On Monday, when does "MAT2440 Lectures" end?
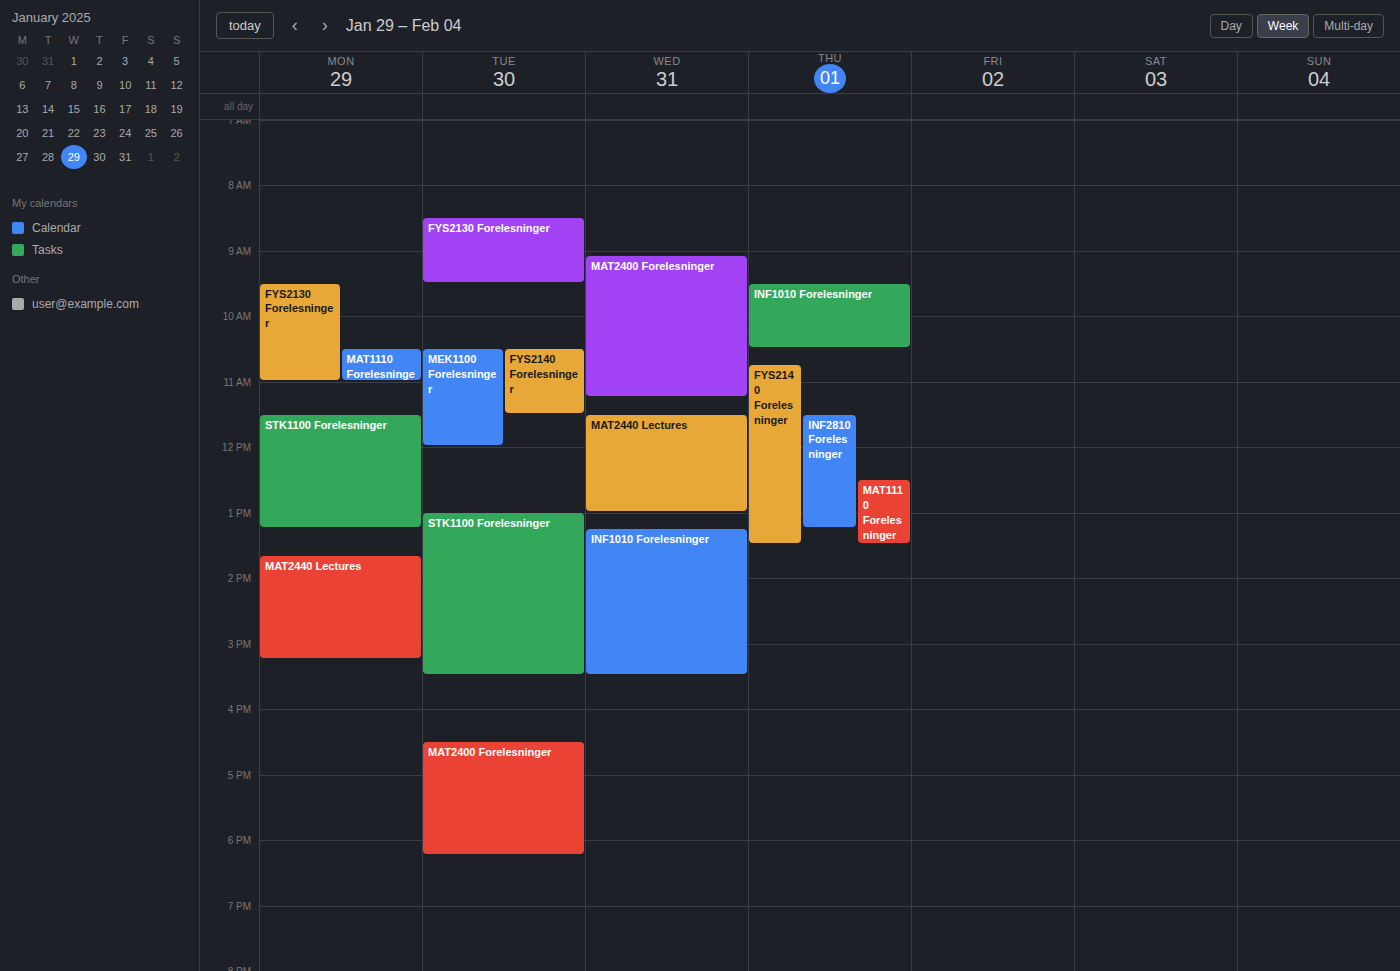
3:15 PM